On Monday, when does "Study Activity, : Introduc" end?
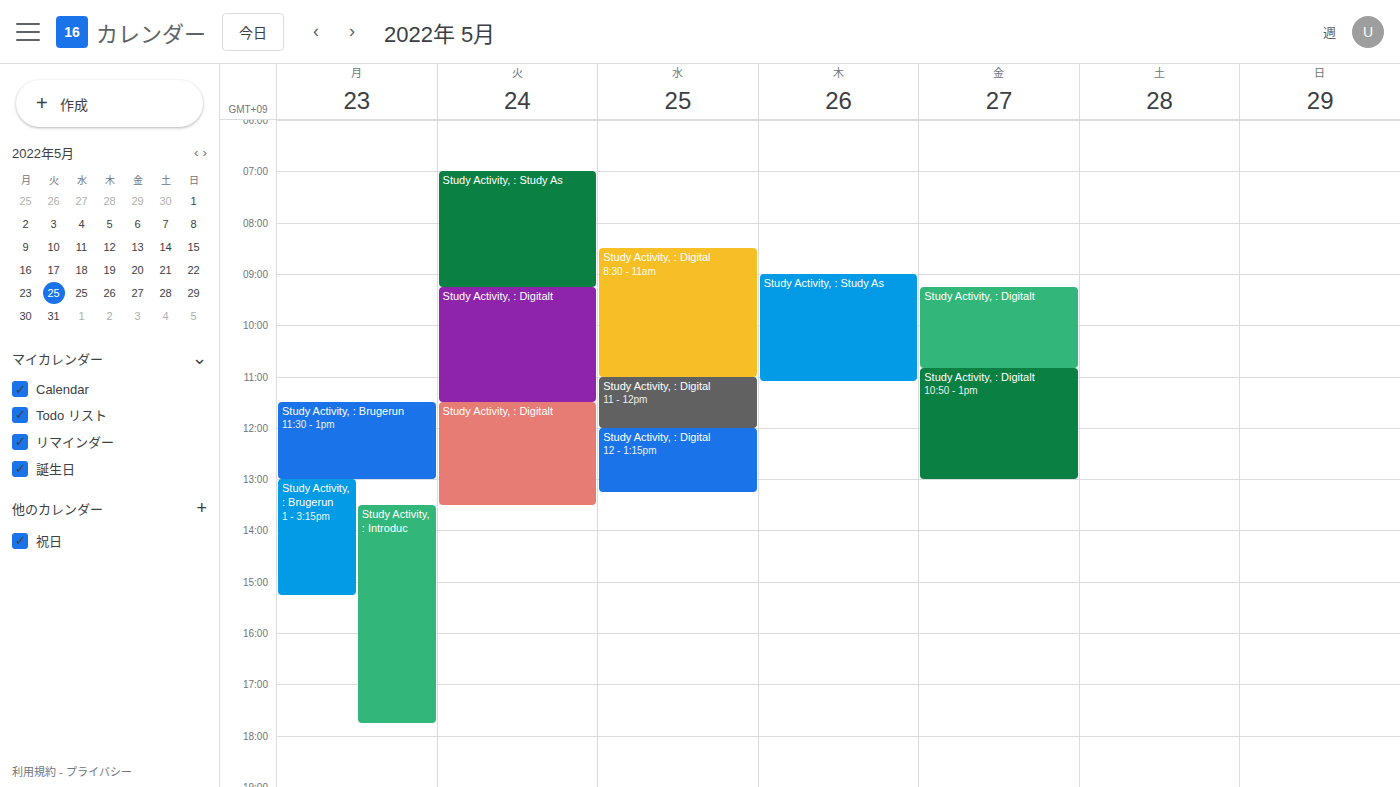
5:45 PM